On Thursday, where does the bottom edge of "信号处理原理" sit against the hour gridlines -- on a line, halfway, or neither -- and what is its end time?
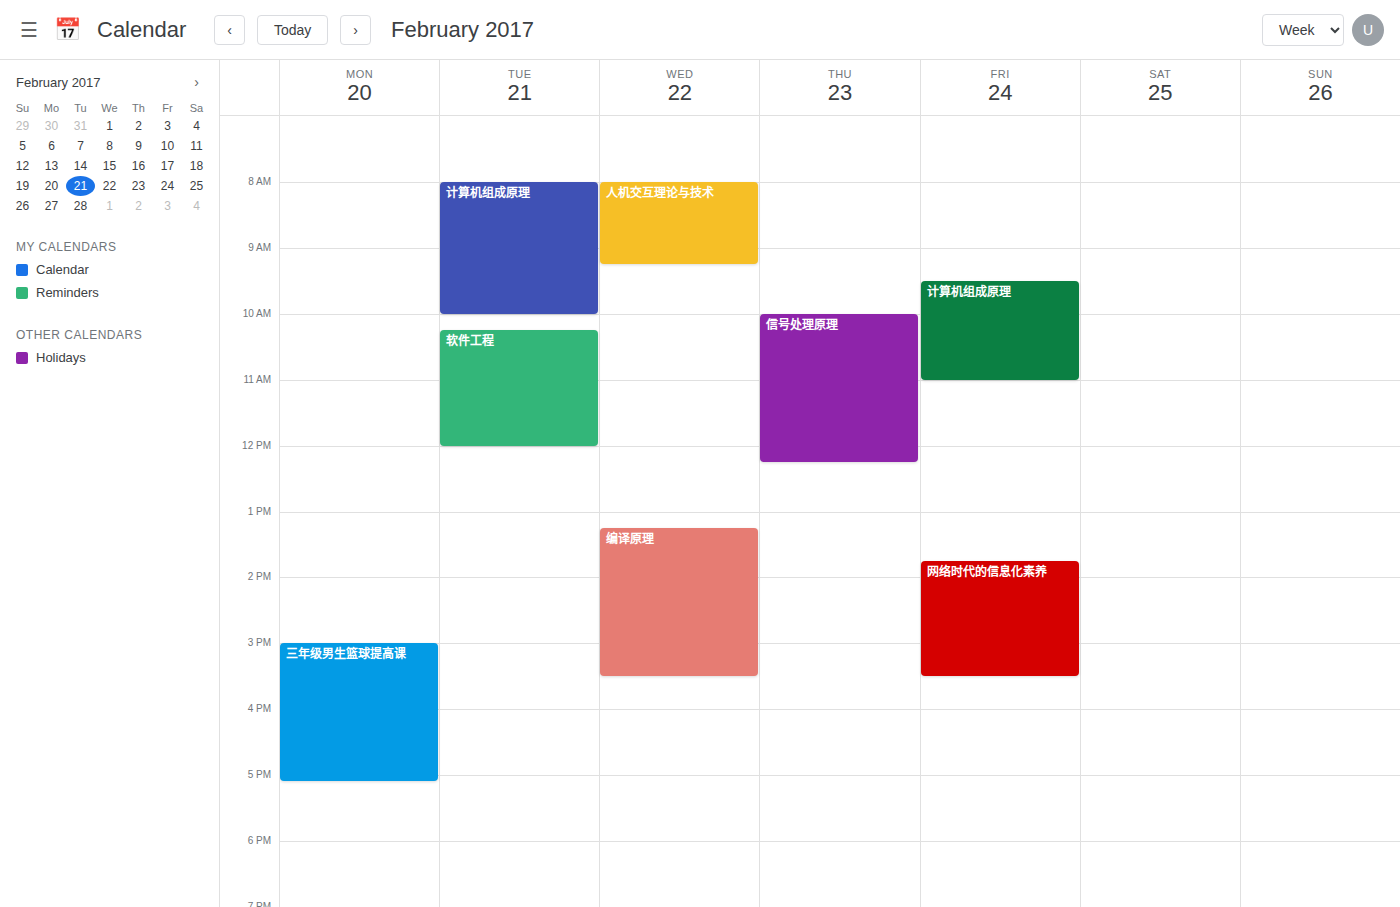
12:15 PM -- neither: a quarter of the way from the 12 PM line to the 1 PM line.